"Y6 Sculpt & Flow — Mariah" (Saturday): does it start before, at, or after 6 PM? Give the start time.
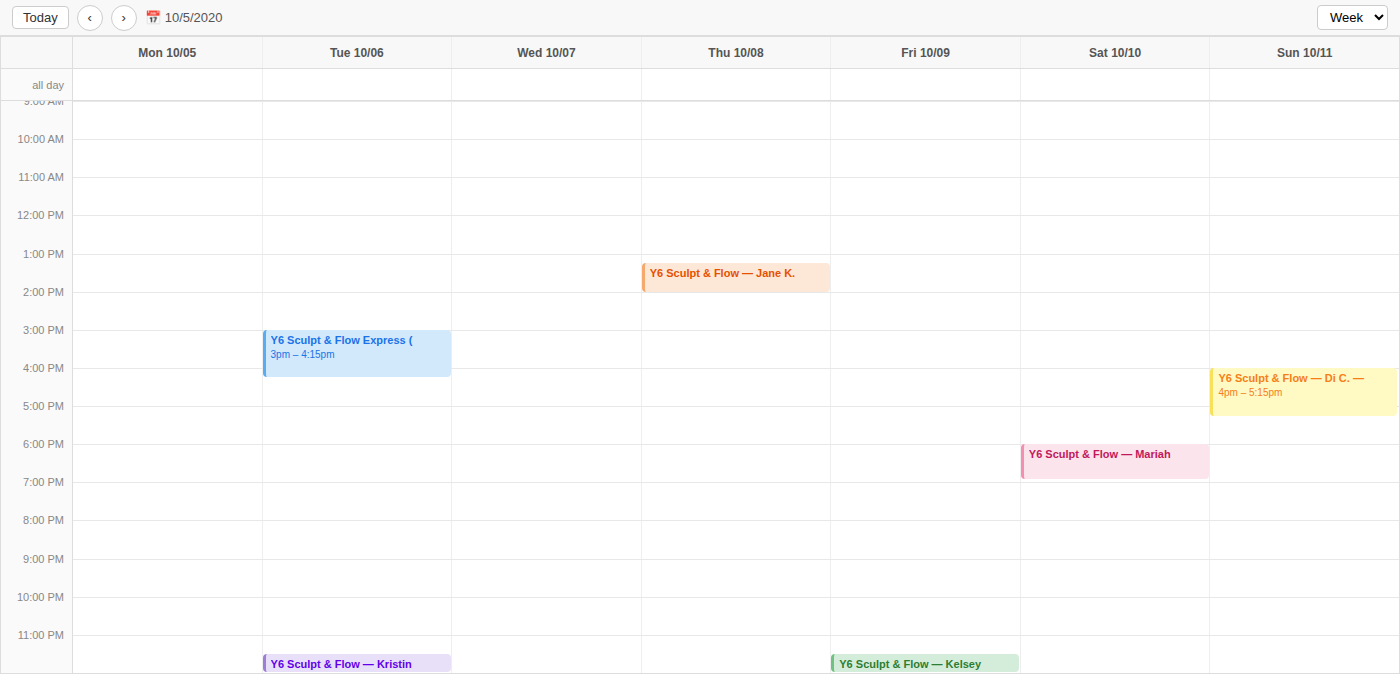
6:00 PM -- exactly at 6 PM, on the 6 PM line.